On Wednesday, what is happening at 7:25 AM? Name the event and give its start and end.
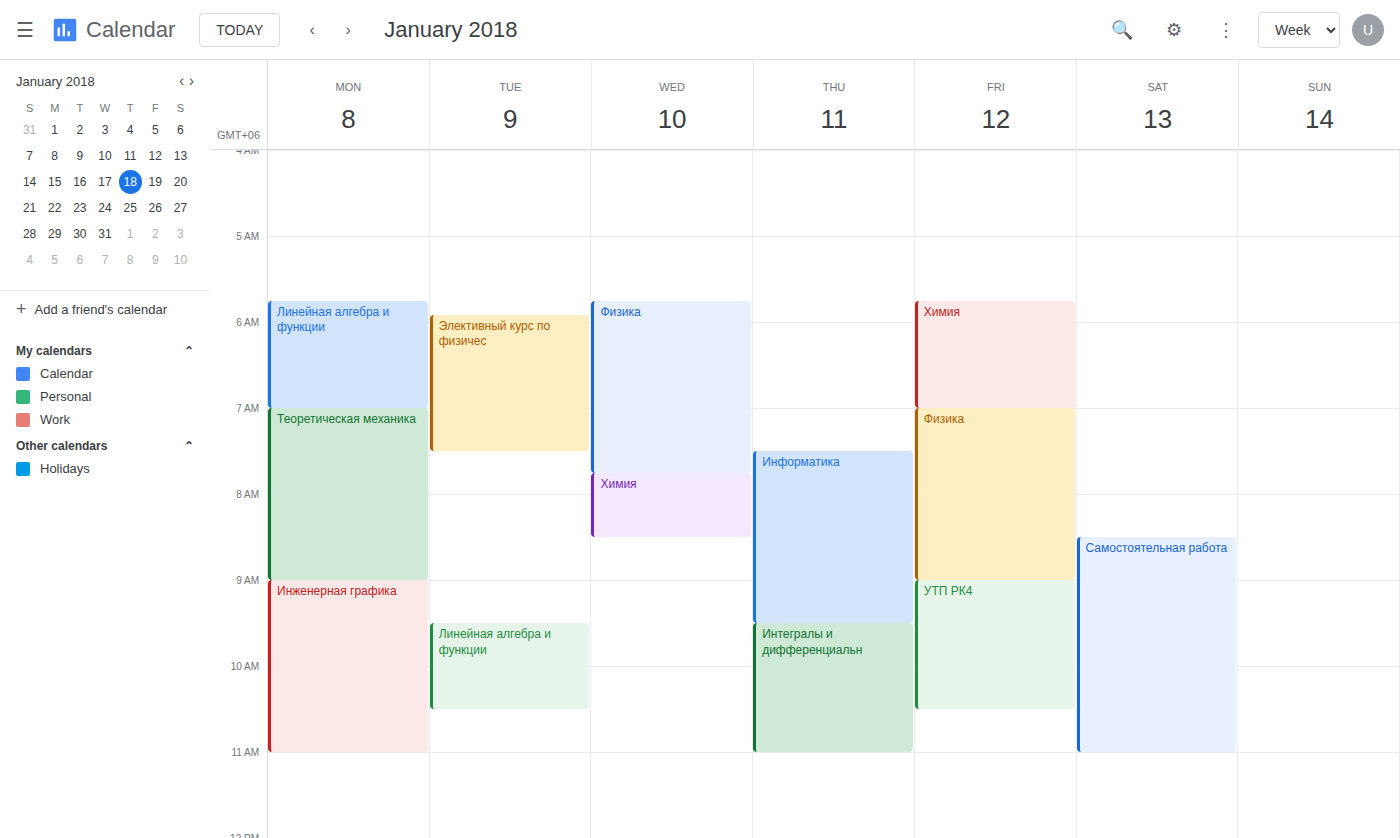
"Физика", 5:45 AM to 7:45 AM